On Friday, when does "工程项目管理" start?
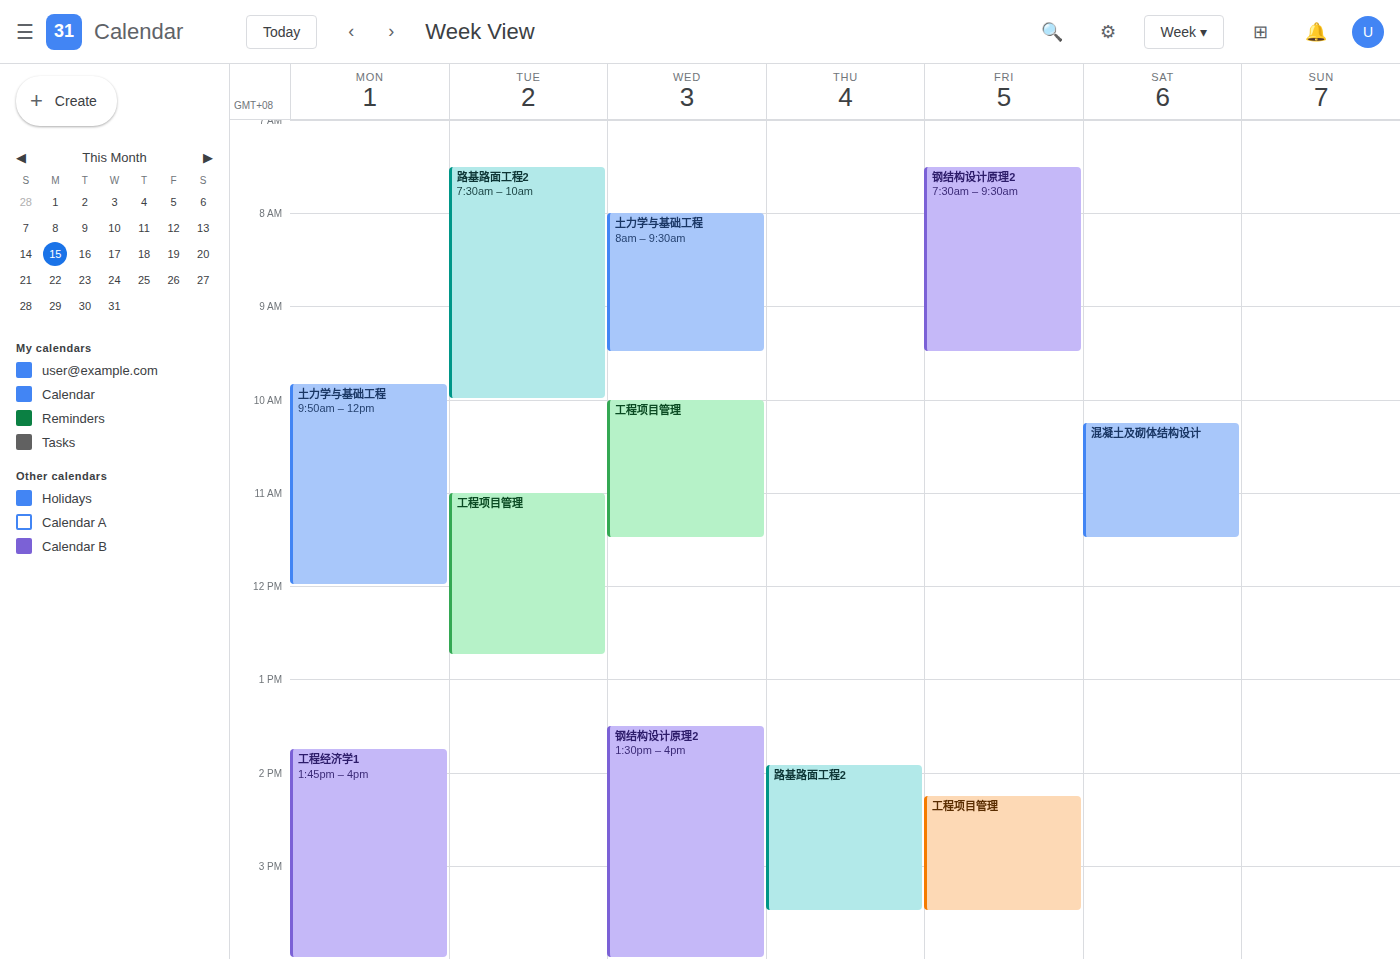
2:15 PM